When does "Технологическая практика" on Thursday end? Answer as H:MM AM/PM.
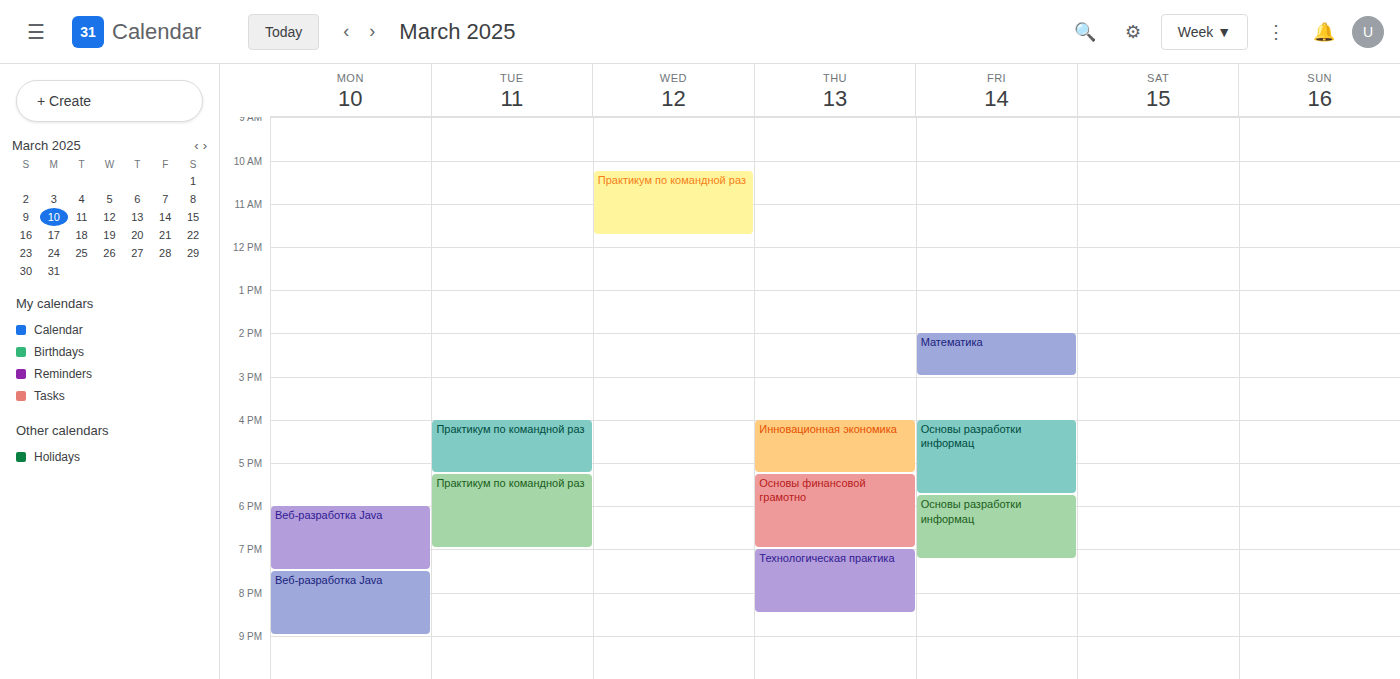
8:30 PM